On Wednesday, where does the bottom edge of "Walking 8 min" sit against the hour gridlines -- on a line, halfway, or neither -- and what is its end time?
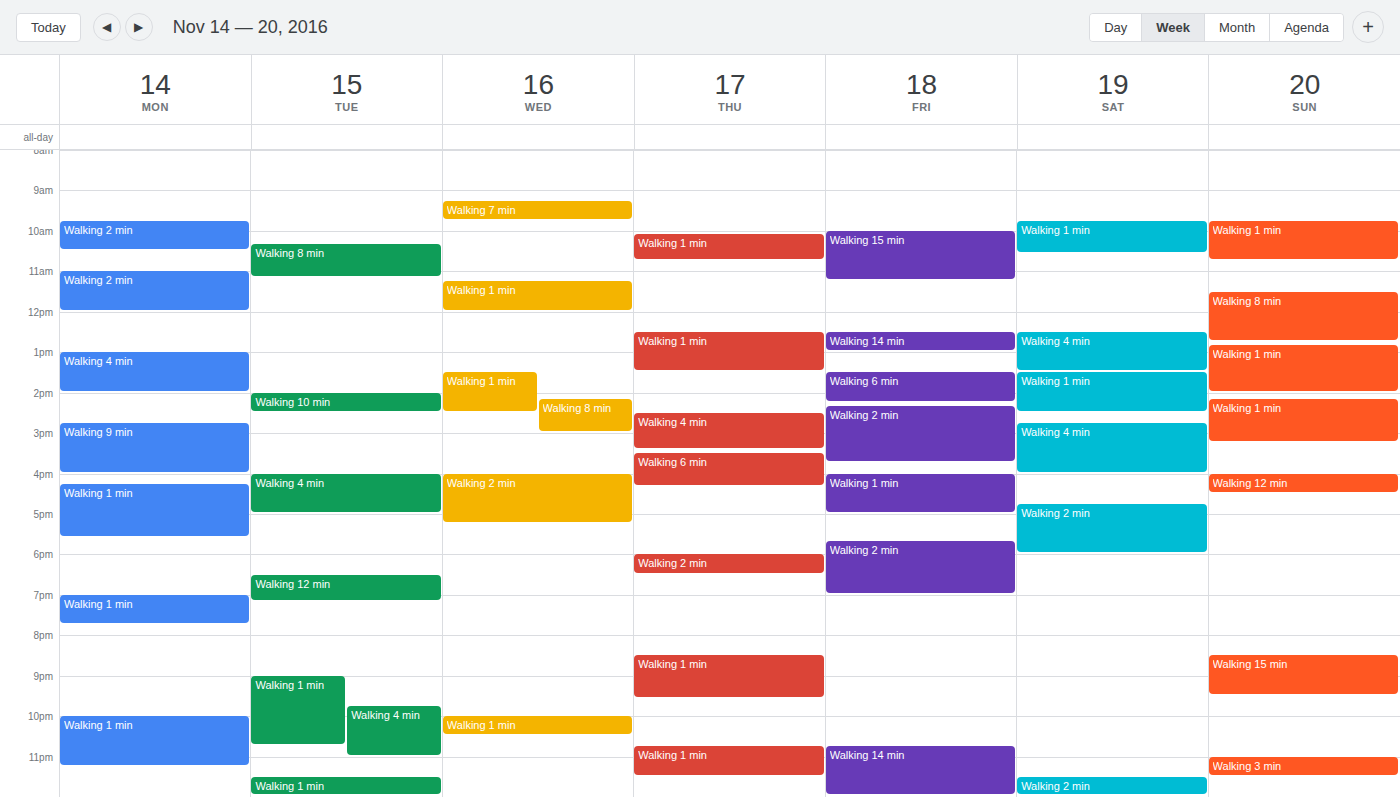
3:00 PM -- exactly on the 3 PM line.